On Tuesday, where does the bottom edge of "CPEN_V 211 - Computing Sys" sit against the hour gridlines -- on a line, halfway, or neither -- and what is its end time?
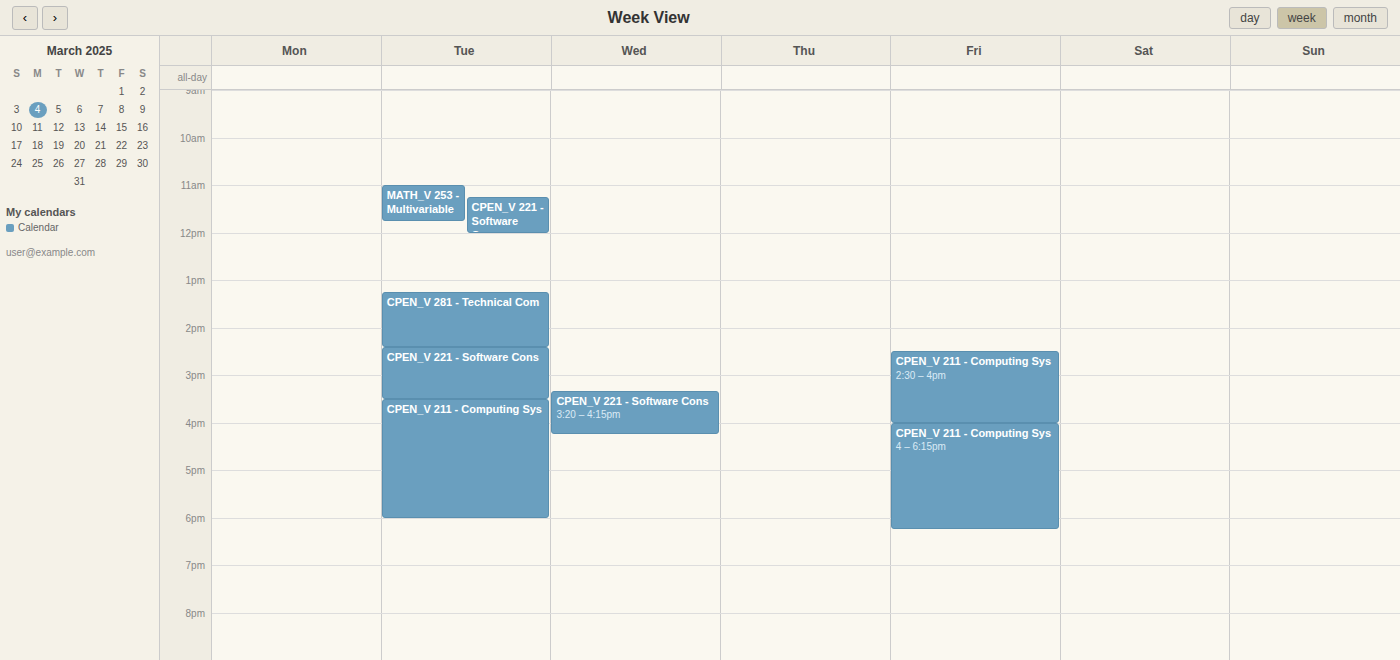
18:00 -- exactly on the 18:00 line.